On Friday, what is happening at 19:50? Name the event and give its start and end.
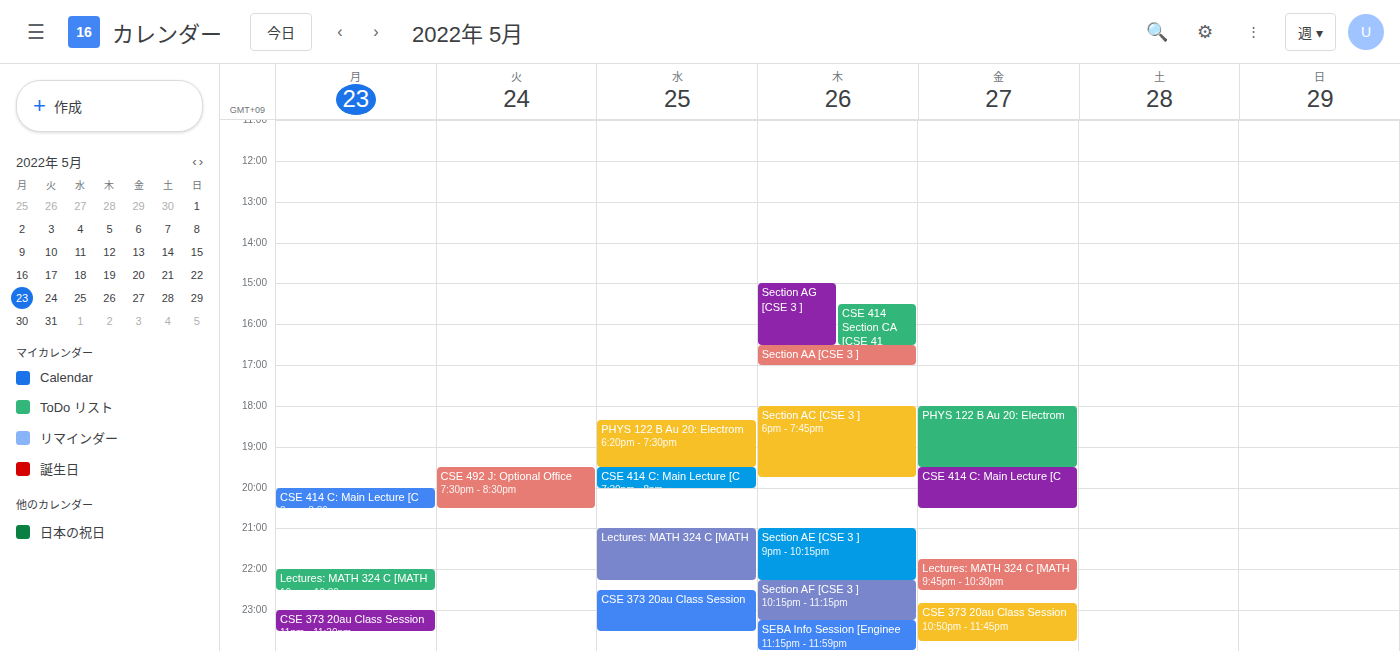
"CSE 414 C: Main Lecture [C", 19:30 to 20:30